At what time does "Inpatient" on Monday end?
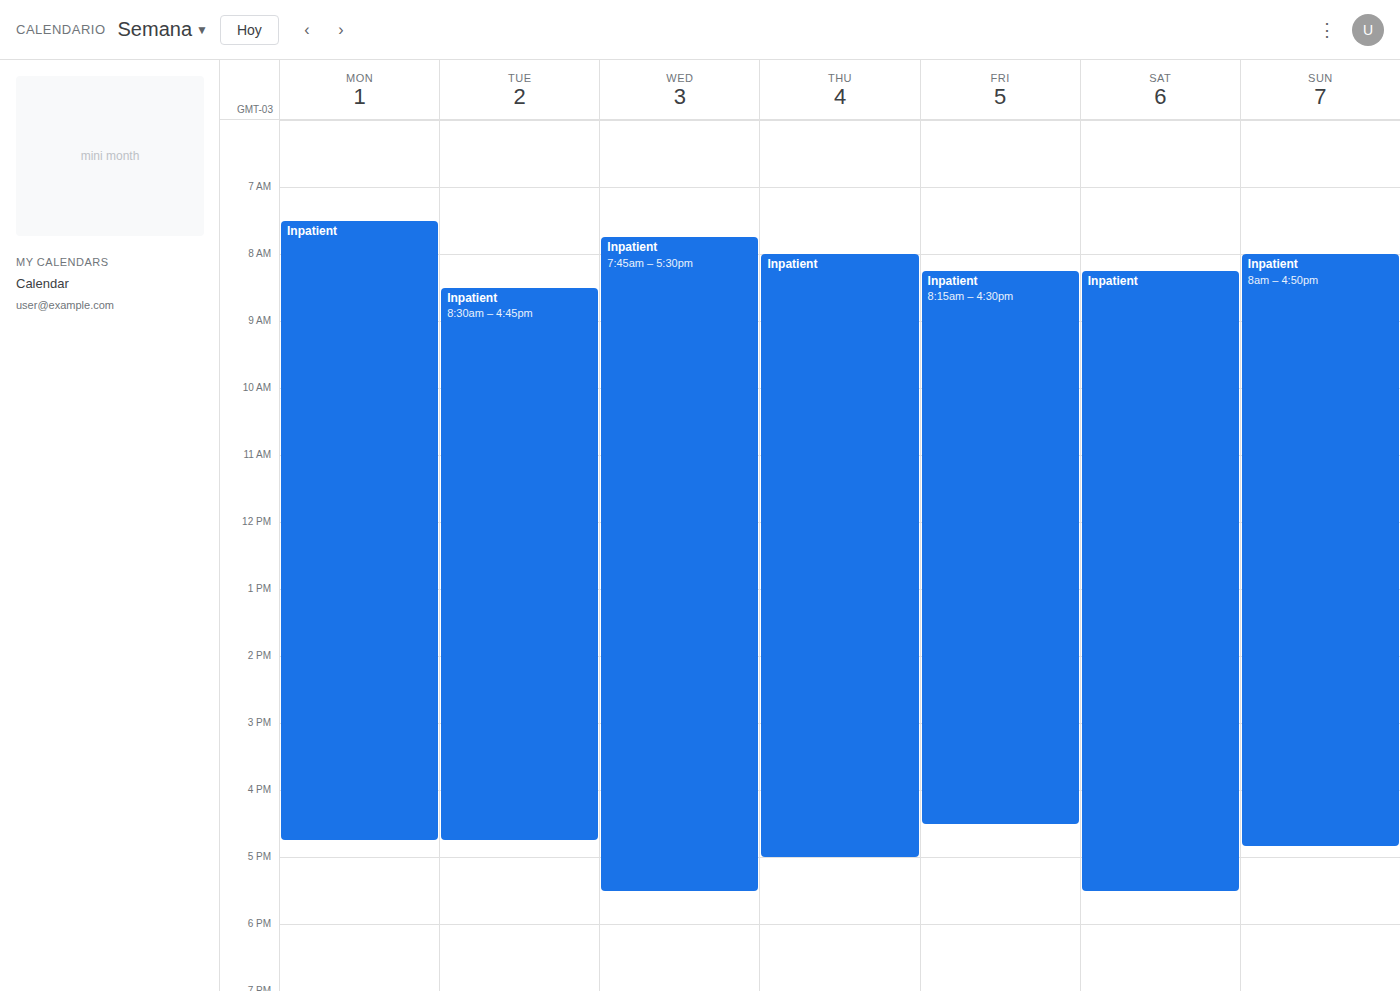
16:45